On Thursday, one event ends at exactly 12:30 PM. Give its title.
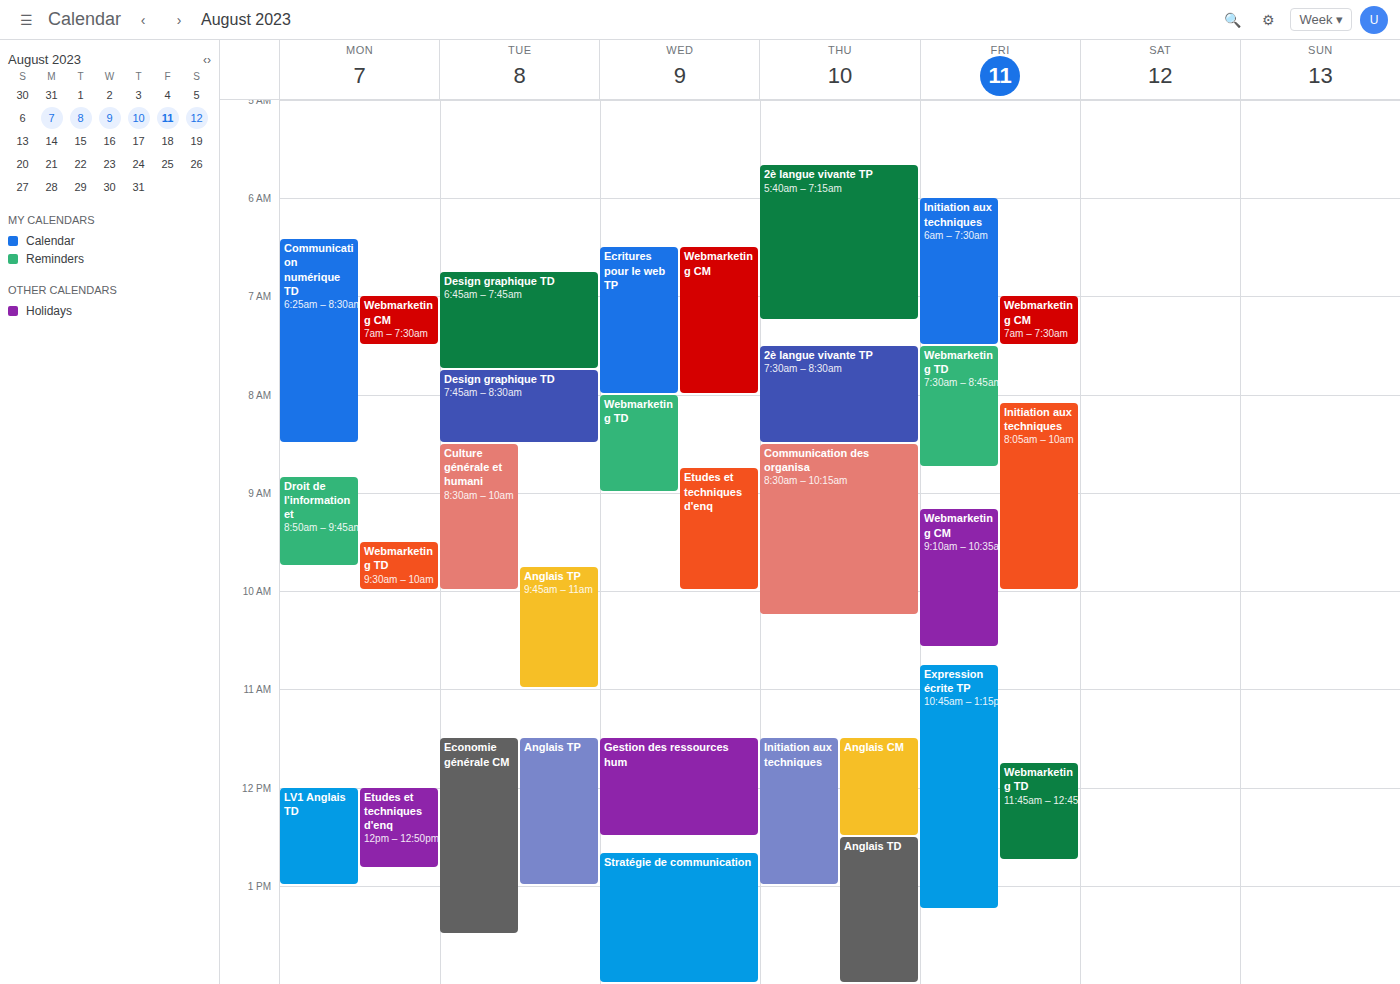
"Anglais CM"